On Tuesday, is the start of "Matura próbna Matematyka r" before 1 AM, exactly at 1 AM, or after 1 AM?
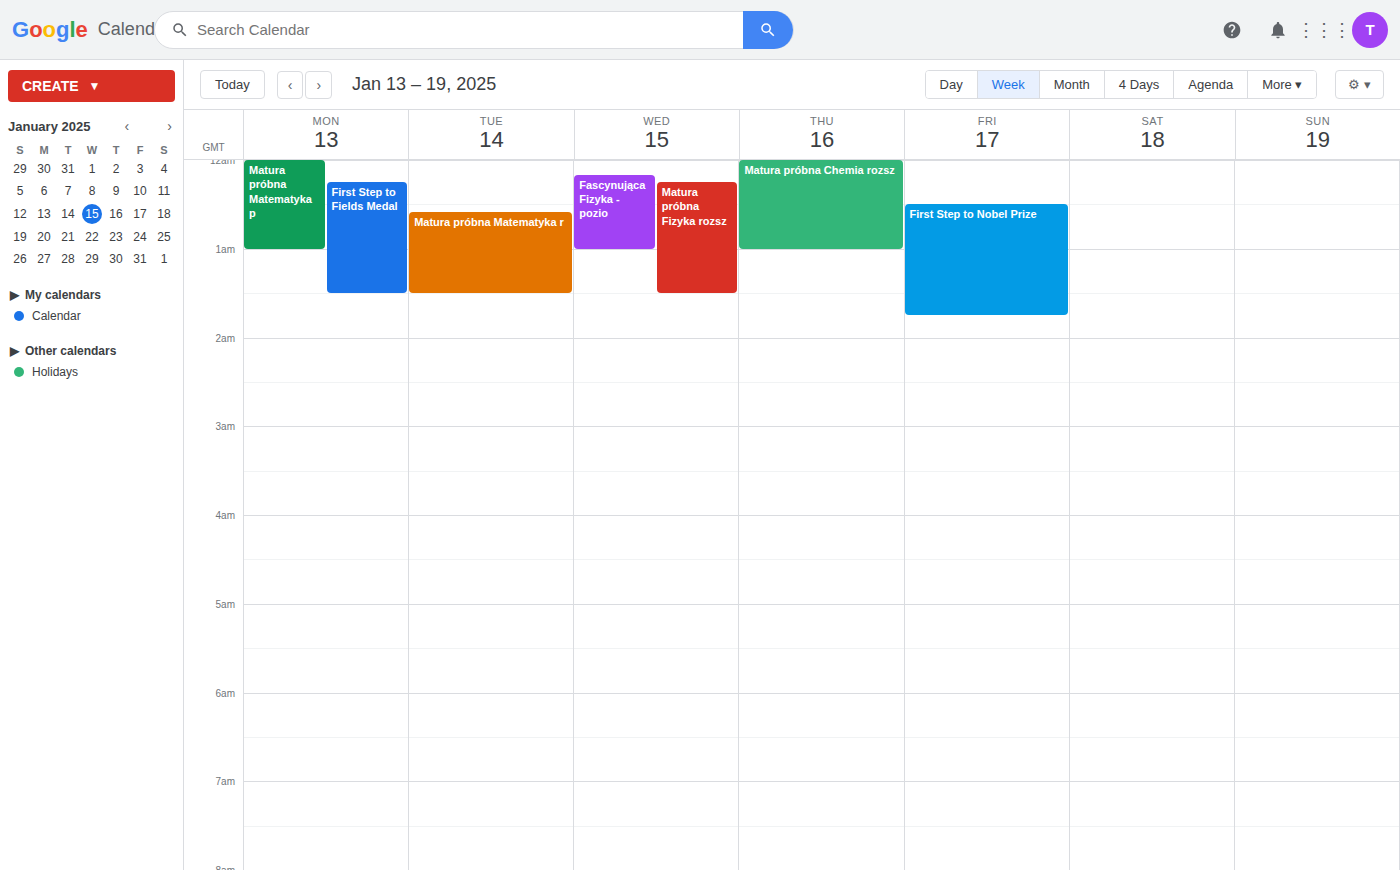
12:35 AM -- before 1 AM, 25 minutes above the 1 AM line.